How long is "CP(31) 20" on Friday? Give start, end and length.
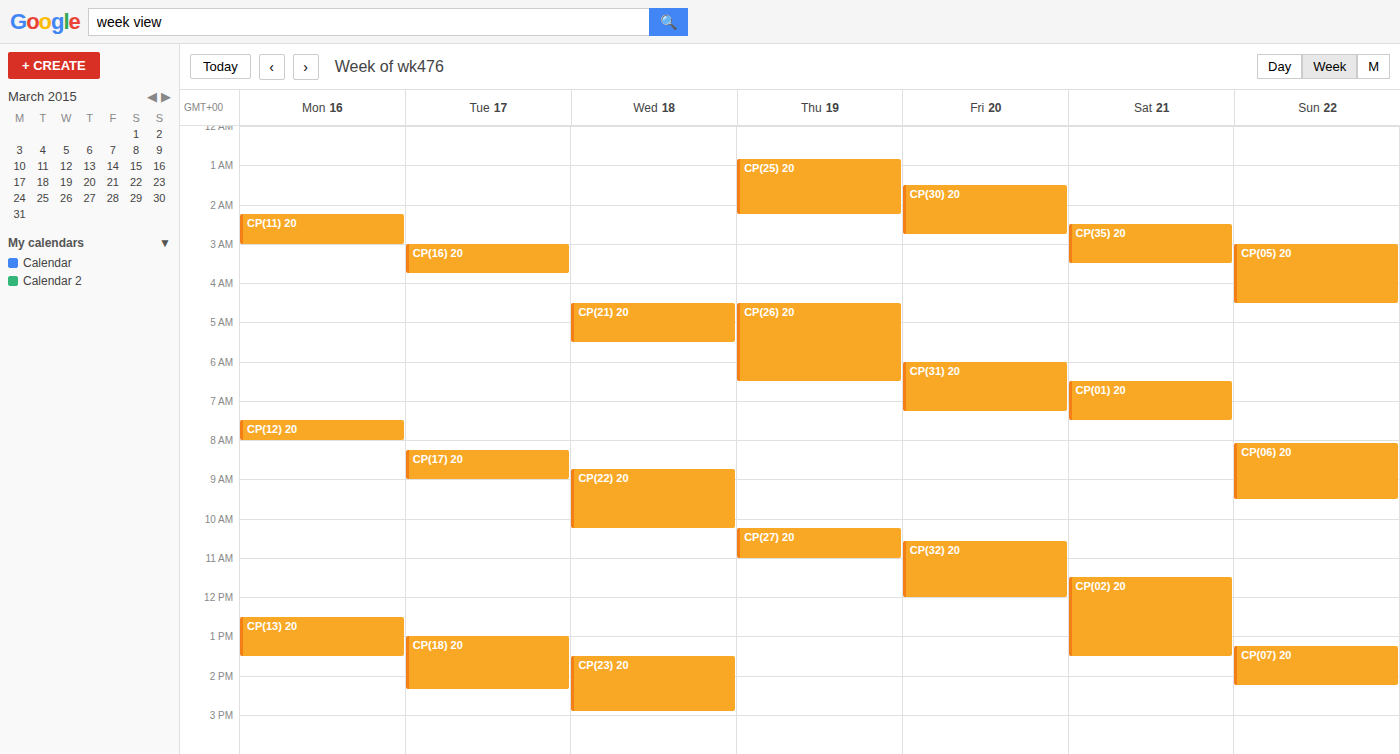
6:00 AM to 7:15 AM, 1 hour 15 minutes